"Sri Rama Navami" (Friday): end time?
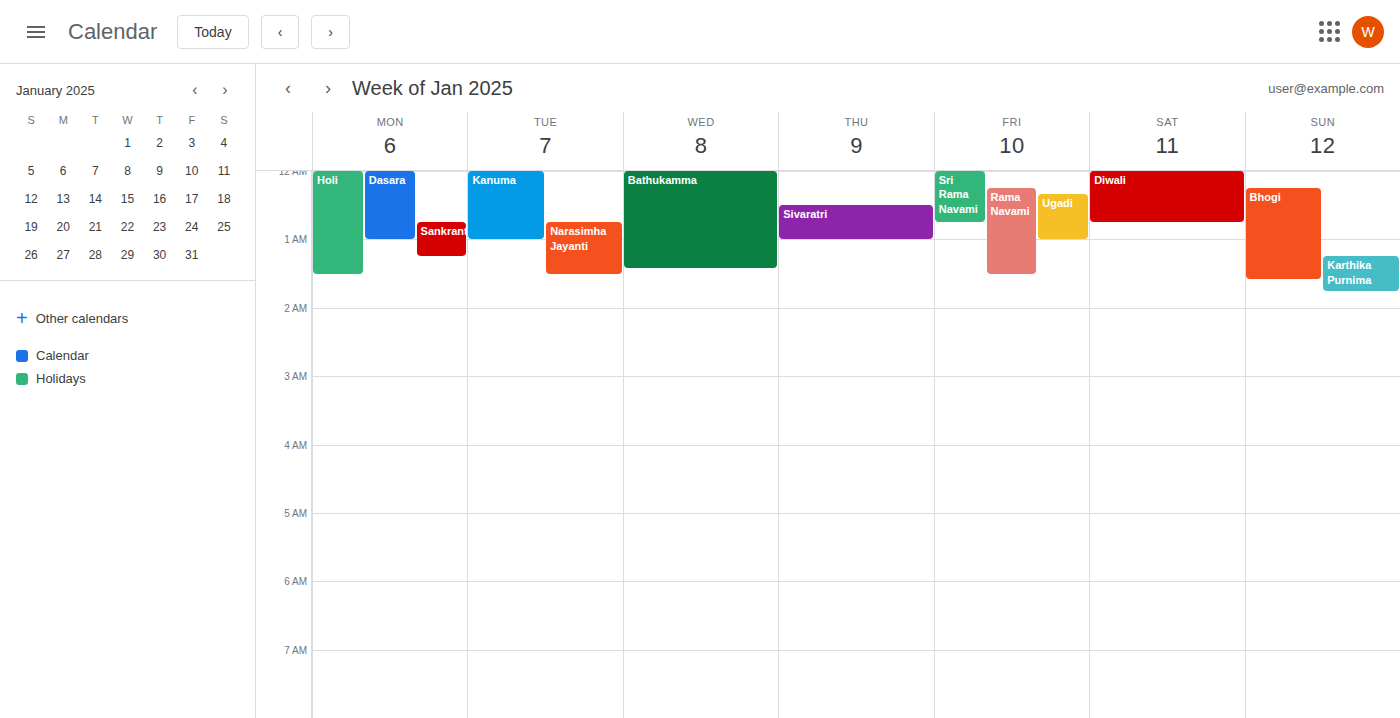
12:45 AM